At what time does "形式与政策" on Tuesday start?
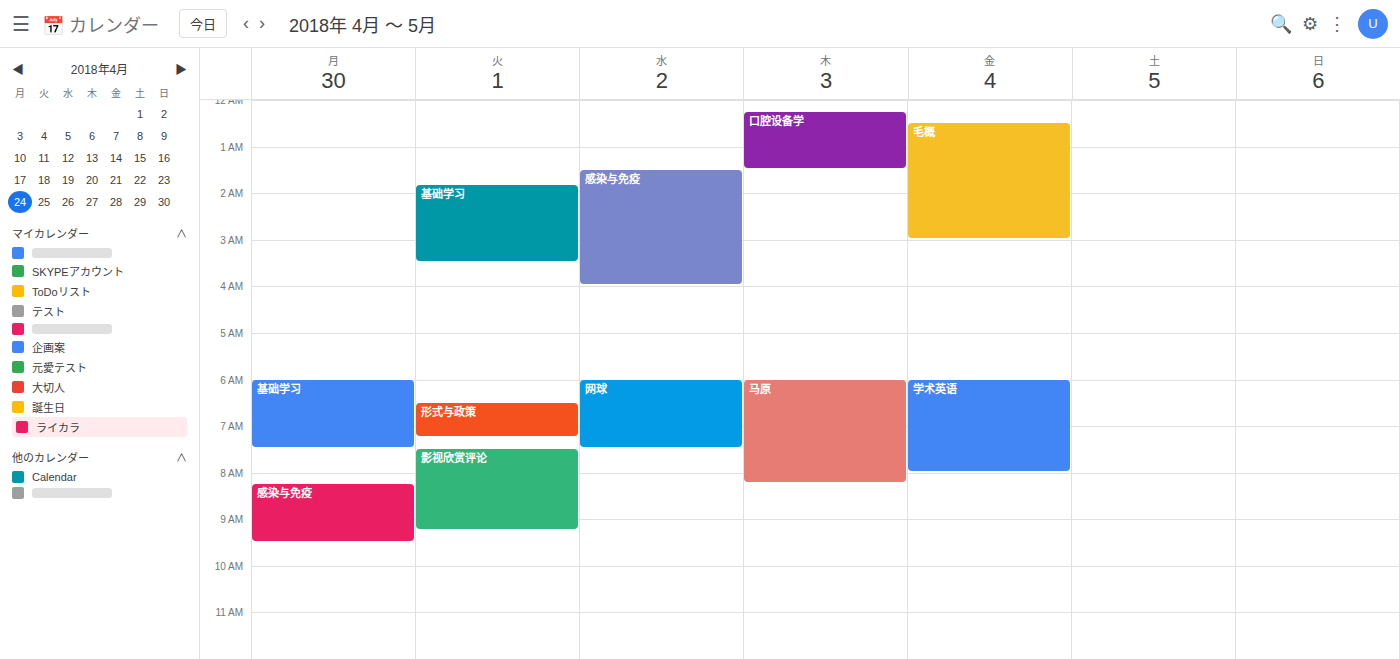
6:30 AM